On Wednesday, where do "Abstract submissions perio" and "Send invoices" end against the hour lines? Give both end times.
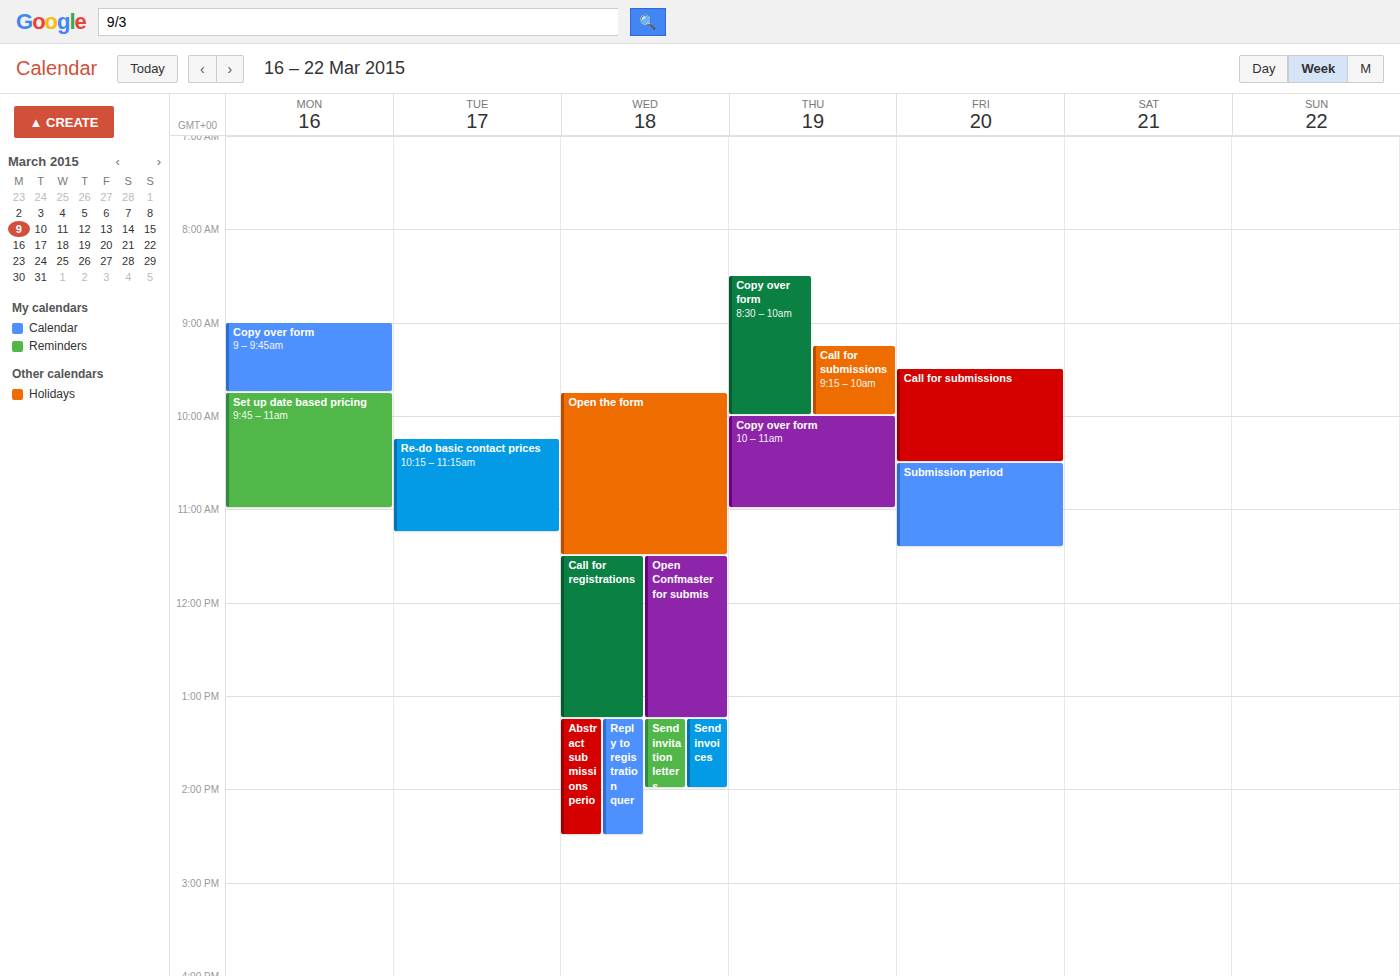
"Abstract submissions perio": 14:30, halfway between the 14:00 and 15:00 lines. "Send invoices": 14:00, exactly on the 14:00 line.